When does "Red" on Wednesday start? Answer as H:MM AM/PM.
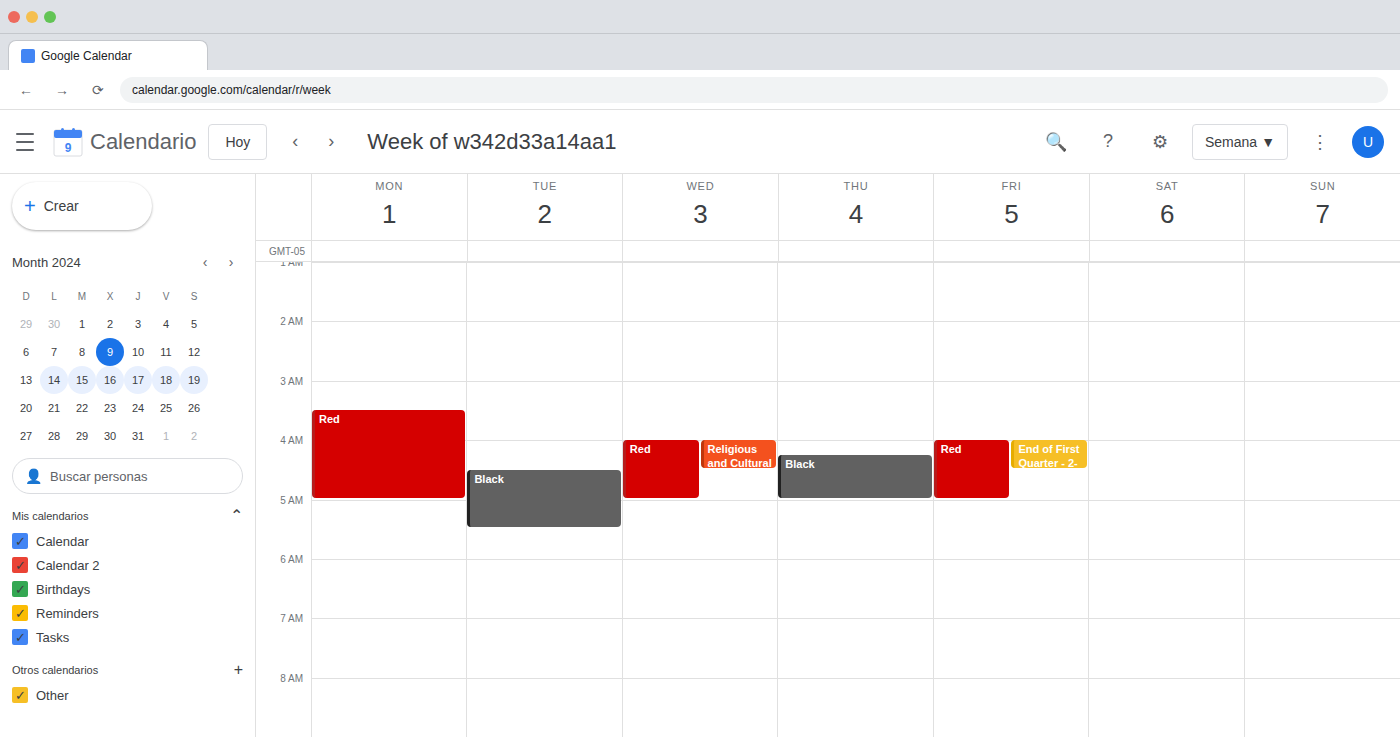
4:00 AM